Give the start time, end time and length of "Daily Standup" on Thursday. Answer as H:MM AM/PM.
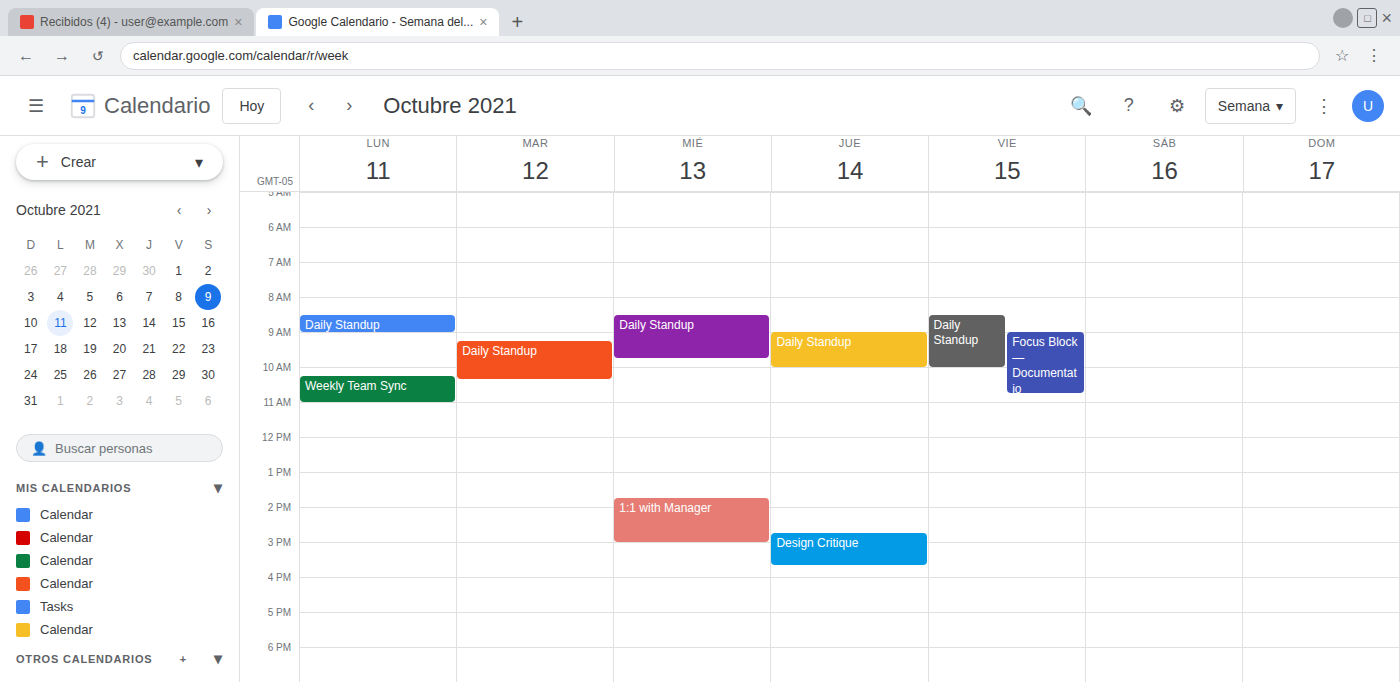
9:00 AM to 10:00 AM, 1 hour